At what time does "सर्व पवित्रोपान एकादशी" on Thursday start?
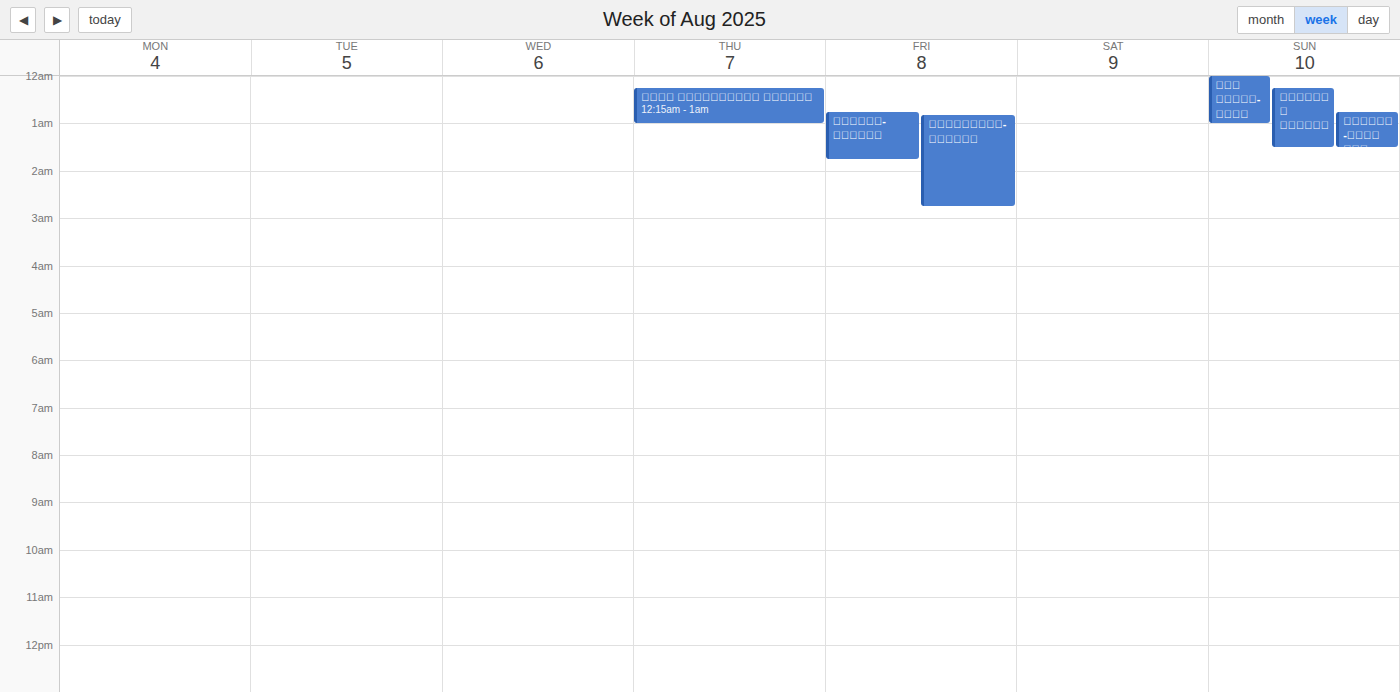
12:15 AM